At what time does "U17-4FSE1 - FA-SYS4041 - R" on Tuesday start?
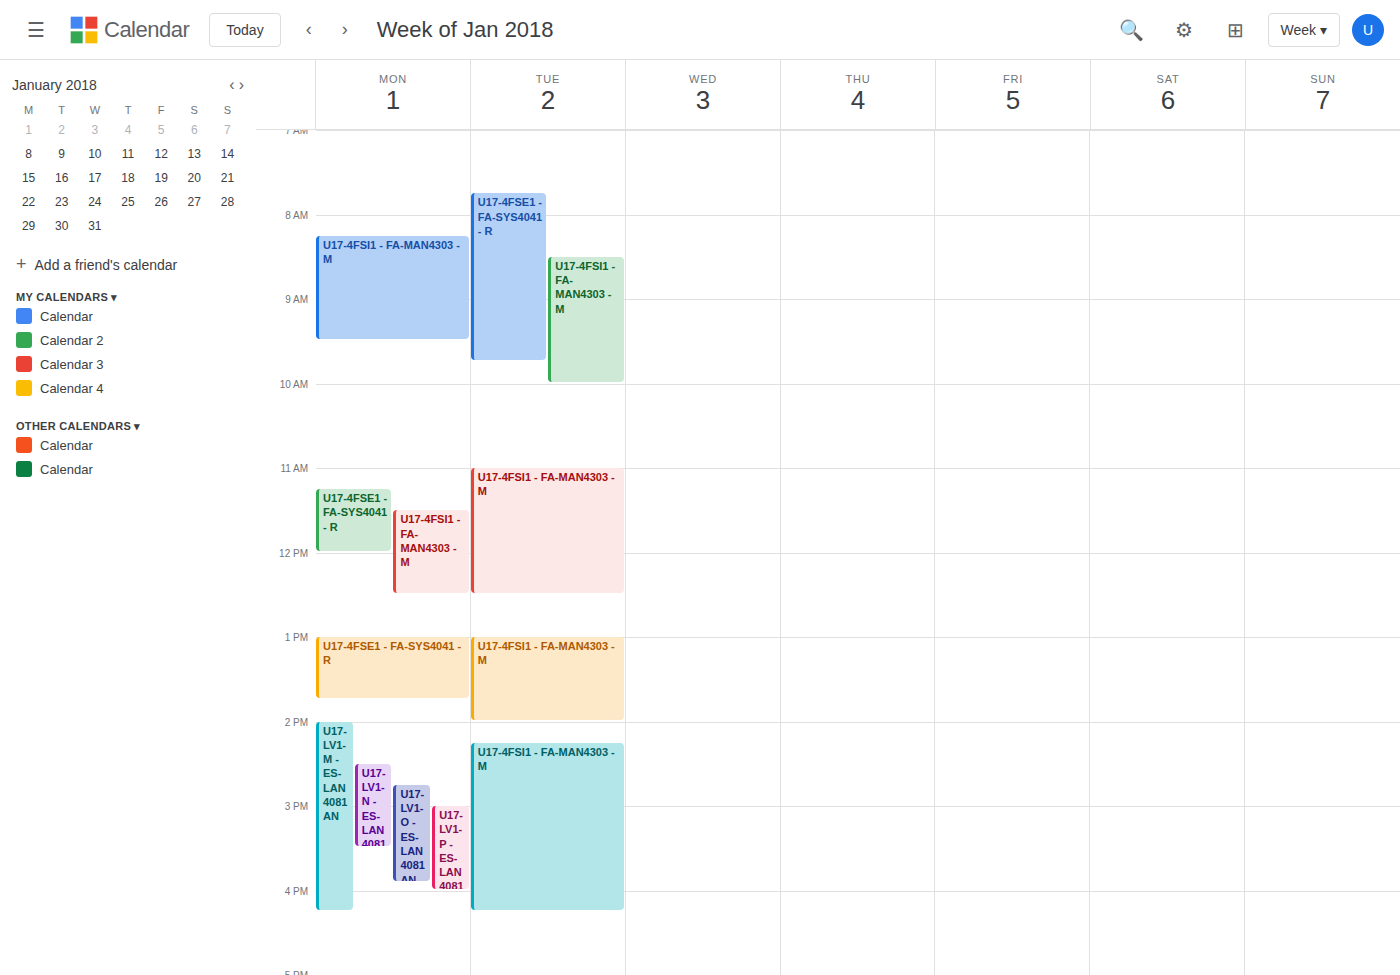
7:45 AM